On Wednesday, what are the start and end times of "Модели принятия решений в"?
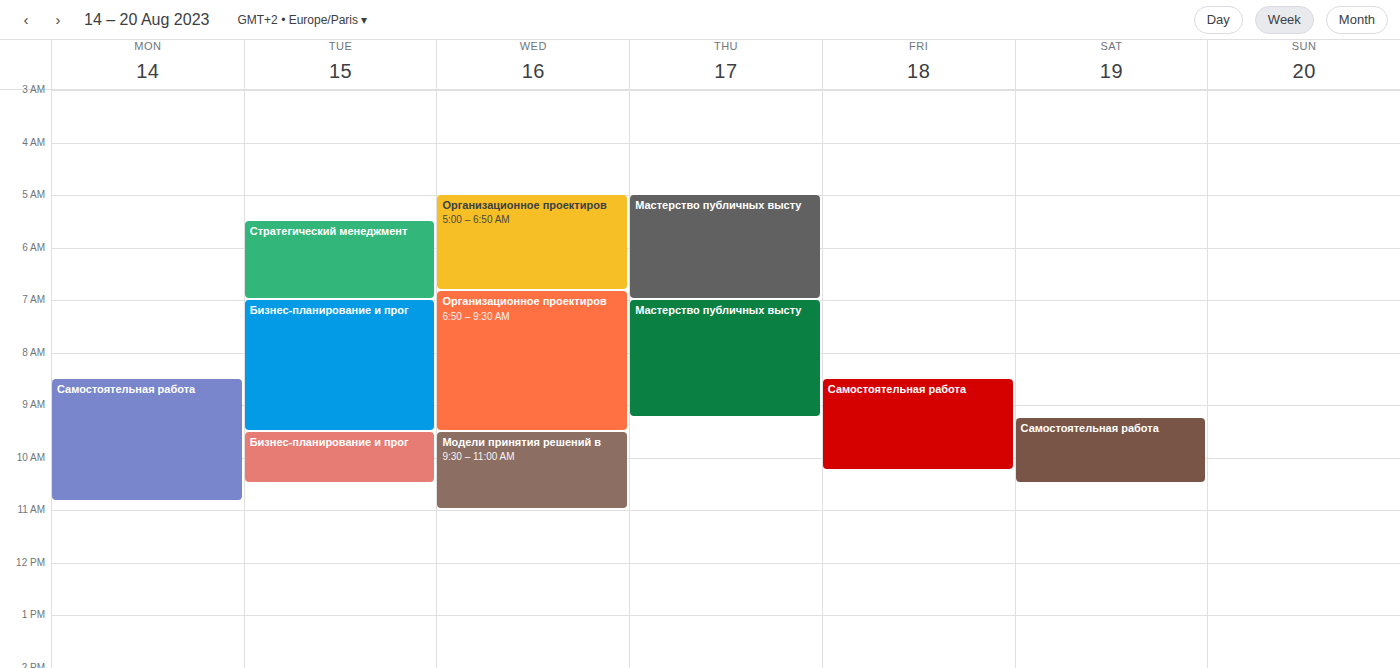
9:30 AM to 11:00 AM